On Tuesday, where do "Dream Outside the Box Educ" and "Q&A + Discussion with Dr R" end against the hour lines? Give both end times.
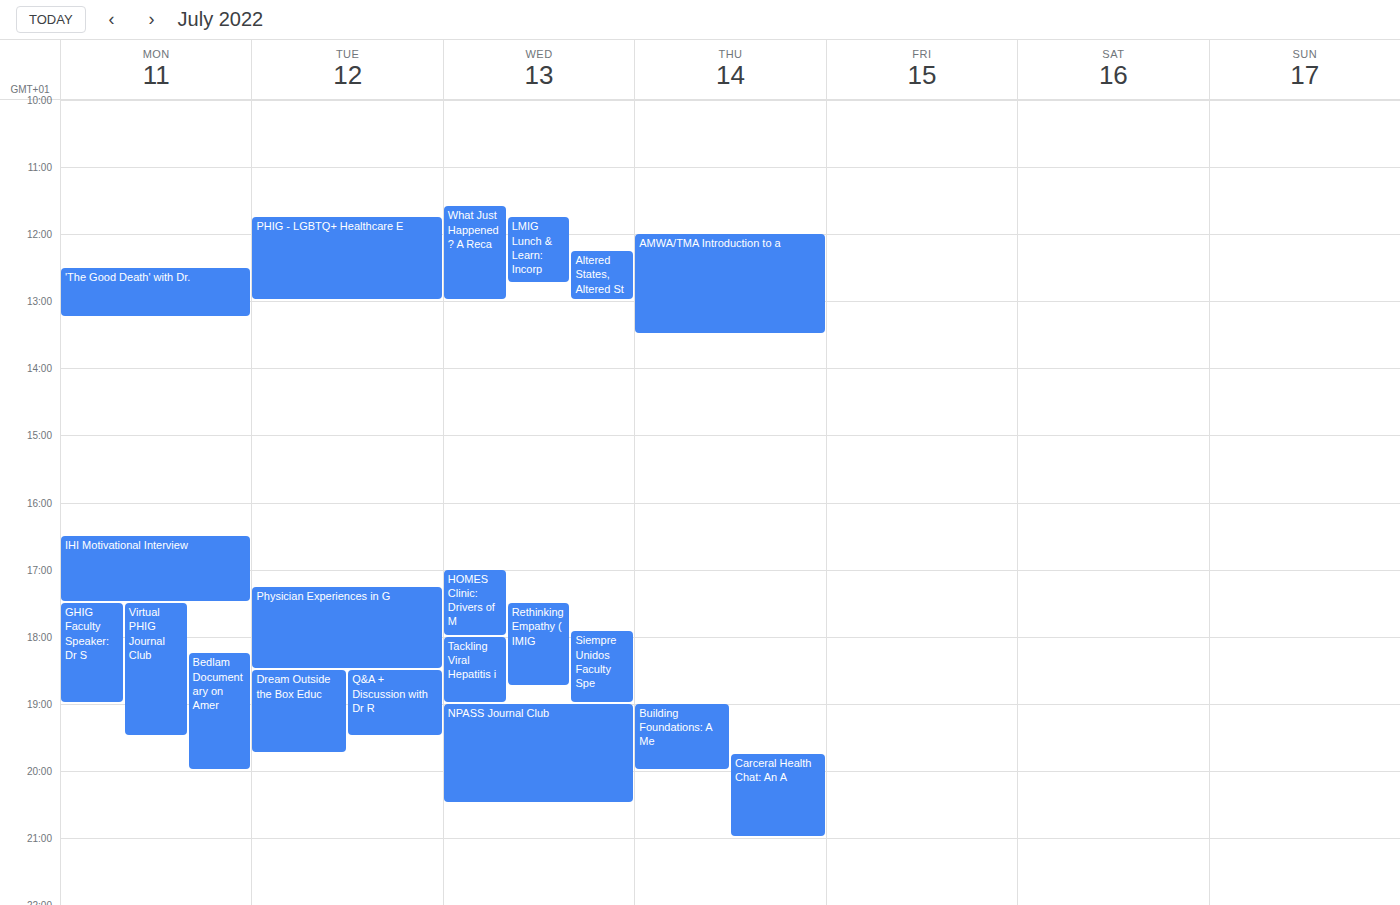
"Dream Outside the Box Educ": 7:45 PM, neither: three quarters of the way from the 7 PM line to the 8 PM line. "Q&A + Discussion with Dr R": 7:30 PM, halfway between the 7 PM and 8 PM lines.